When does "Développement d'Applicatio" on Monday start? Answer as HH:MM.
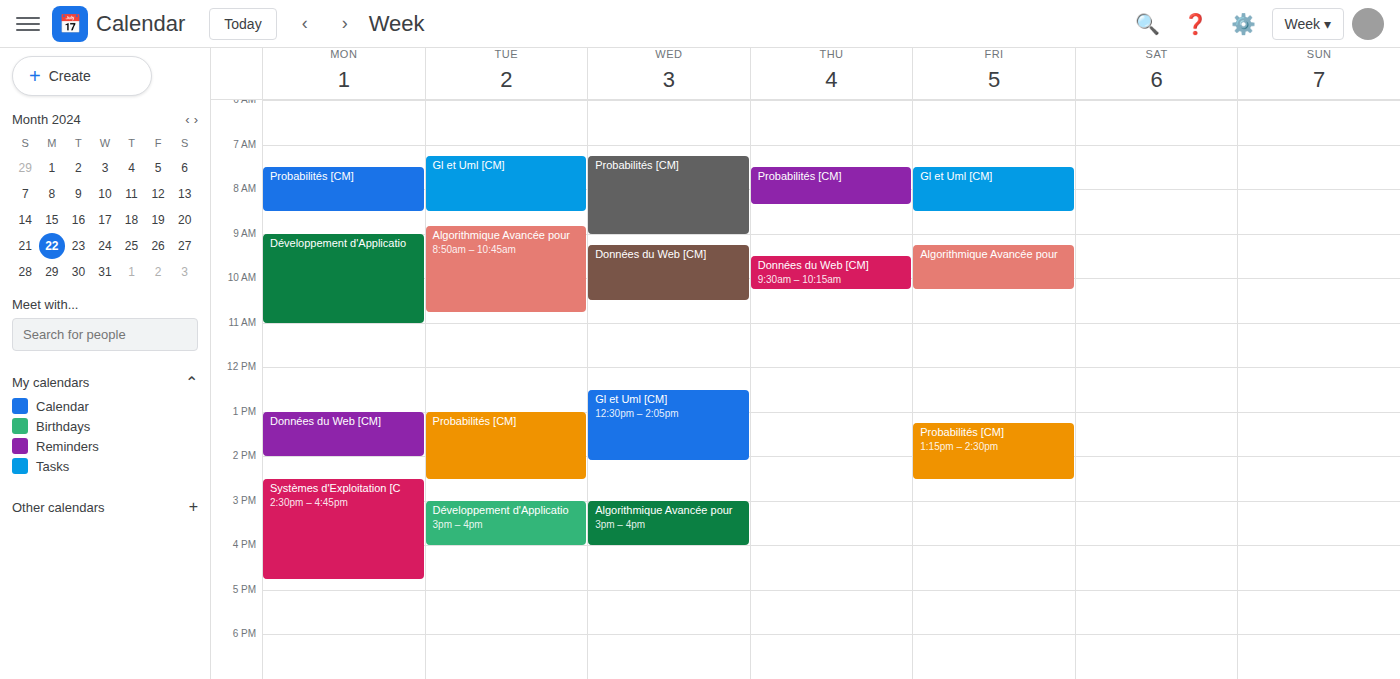
09:00